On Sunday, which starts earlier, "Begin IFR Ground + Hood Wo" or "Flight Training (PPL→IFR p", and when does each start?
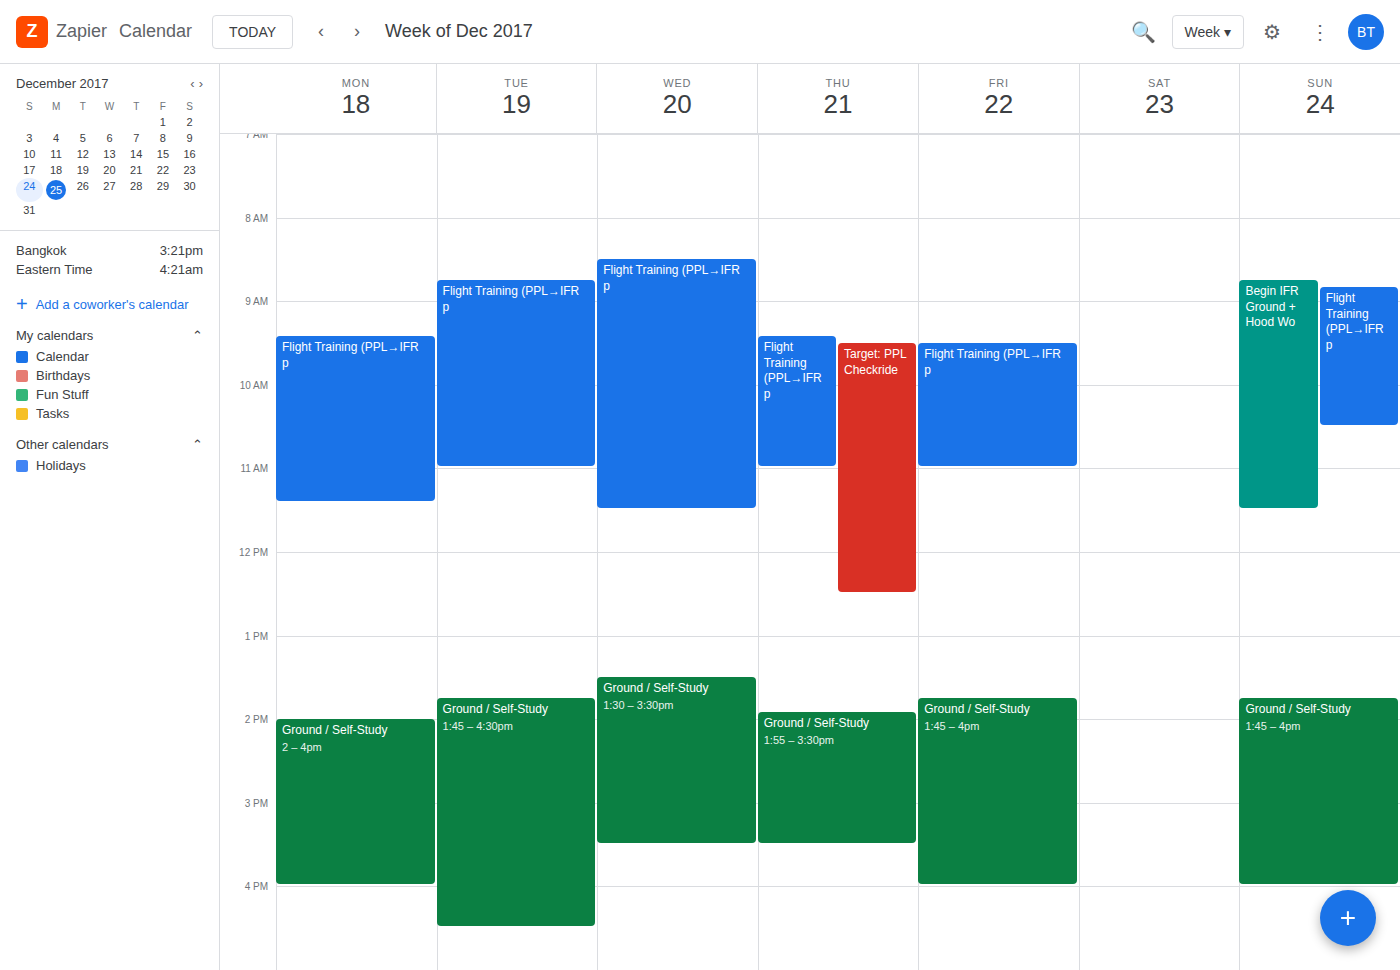
"Begin IFR Ground + Hood Wo" 8:45 AM; "Flight Training (PPL→IFR p" 8:50 AM.